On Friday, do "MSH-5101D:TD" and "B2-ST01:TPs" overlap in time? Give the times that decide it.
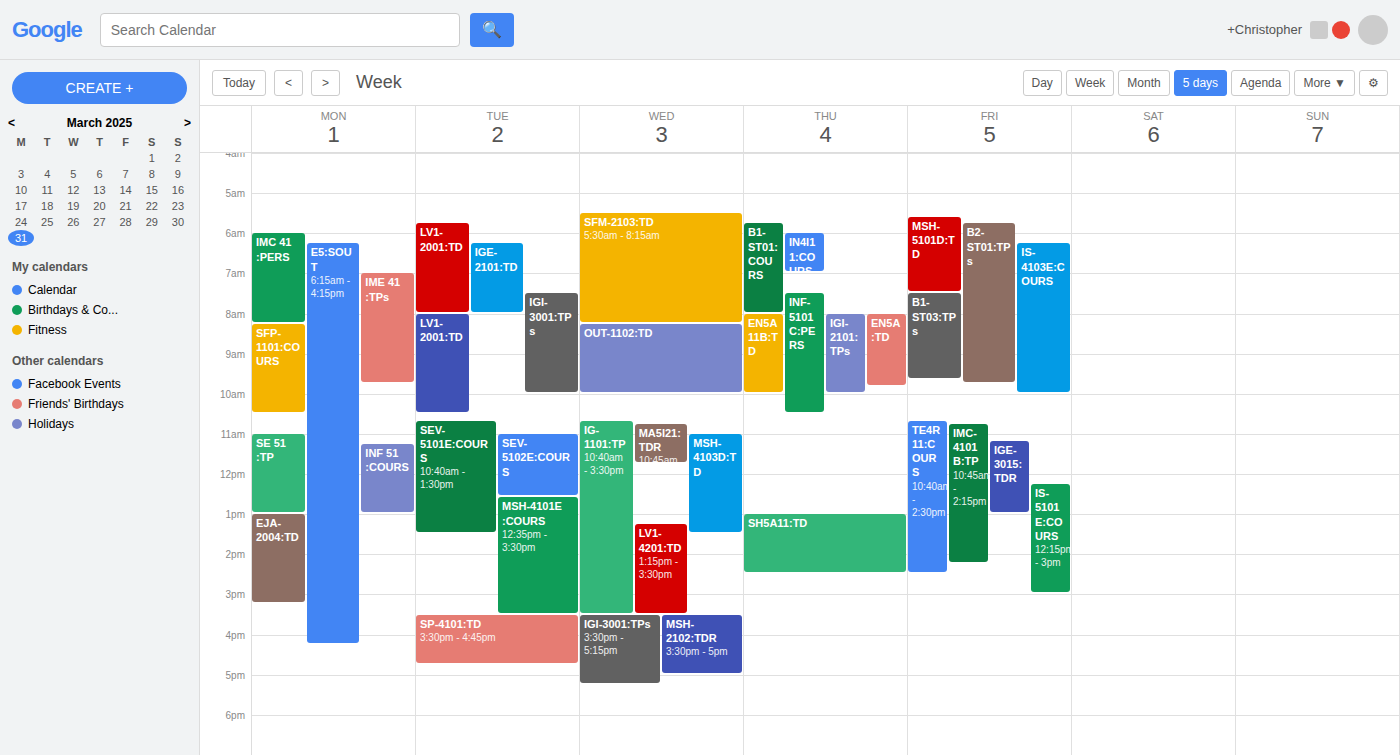
"B2-ST01:TPs" starts at 5:45 AM, before "MSH-5101D:TD" ends at 7:30 AM -- they overlap.